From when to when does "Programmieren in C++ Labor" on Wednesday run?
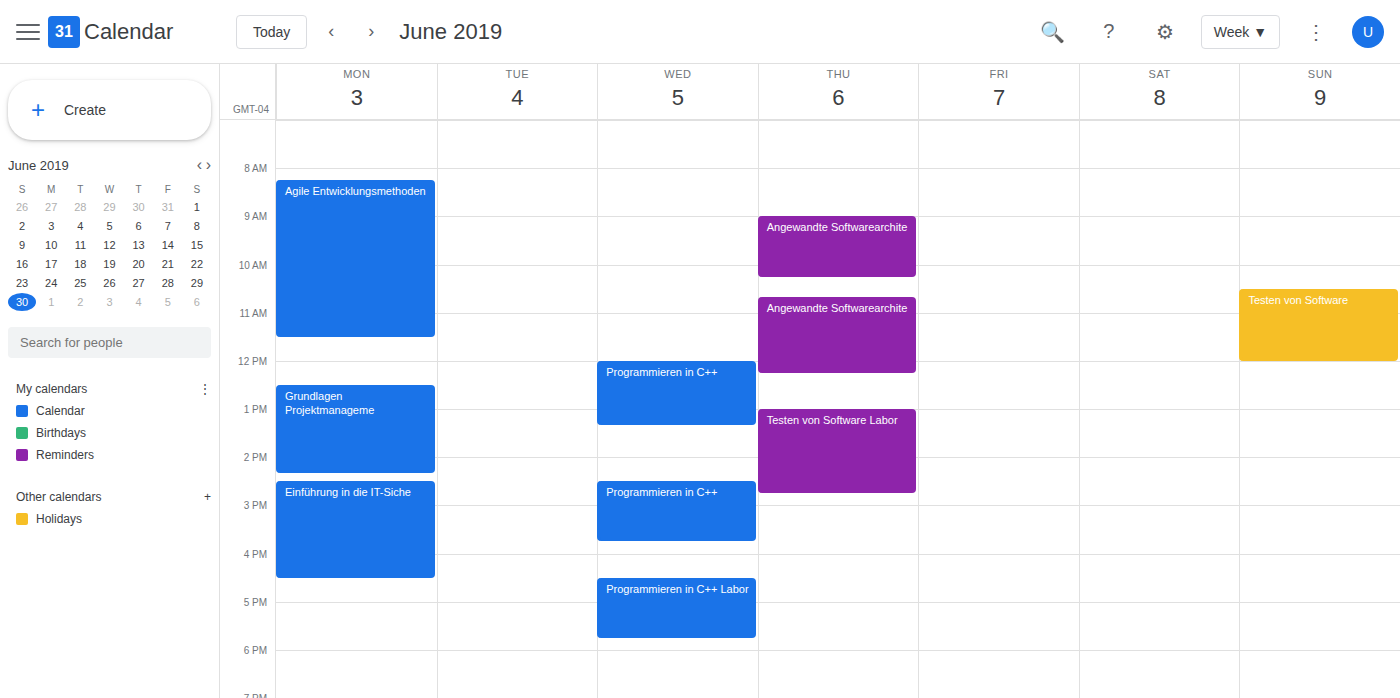
4:30 PM to 5:45 PM